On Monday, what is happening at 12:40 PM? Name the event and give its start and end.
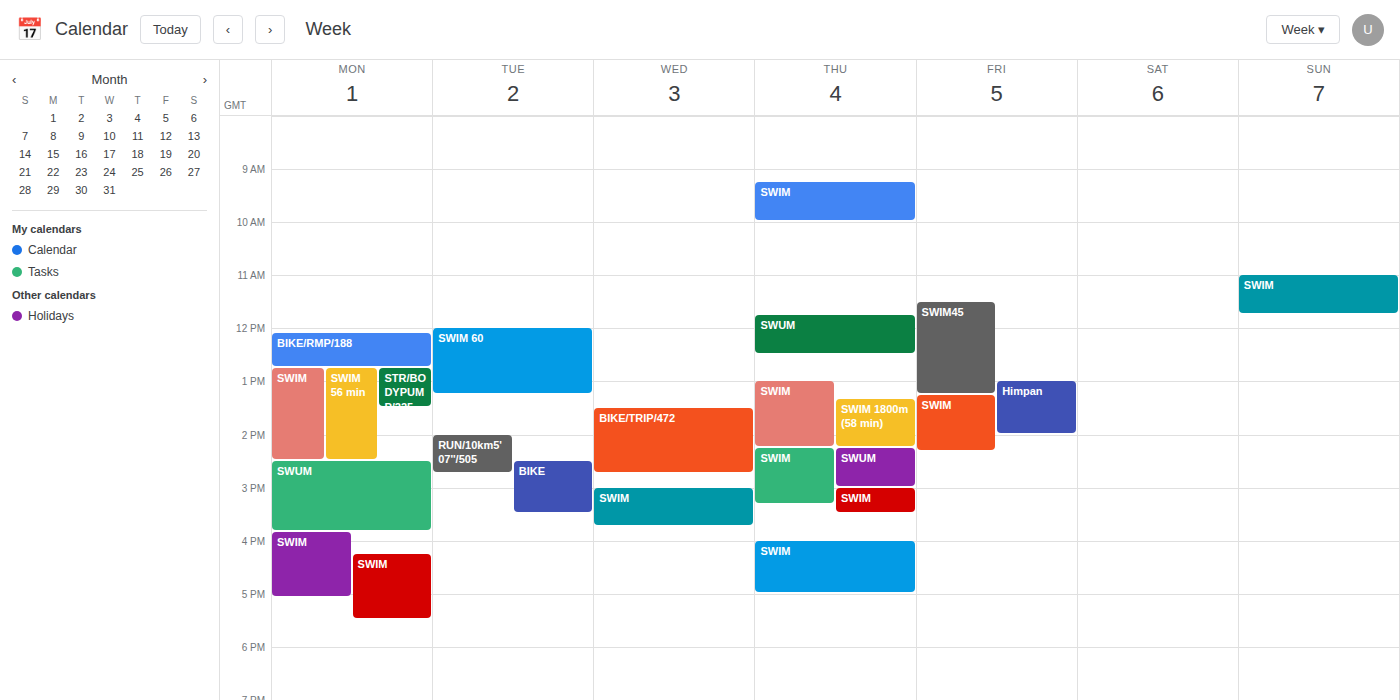
"BIKE/RMP/188", 12:05 PM to 12:45 PM